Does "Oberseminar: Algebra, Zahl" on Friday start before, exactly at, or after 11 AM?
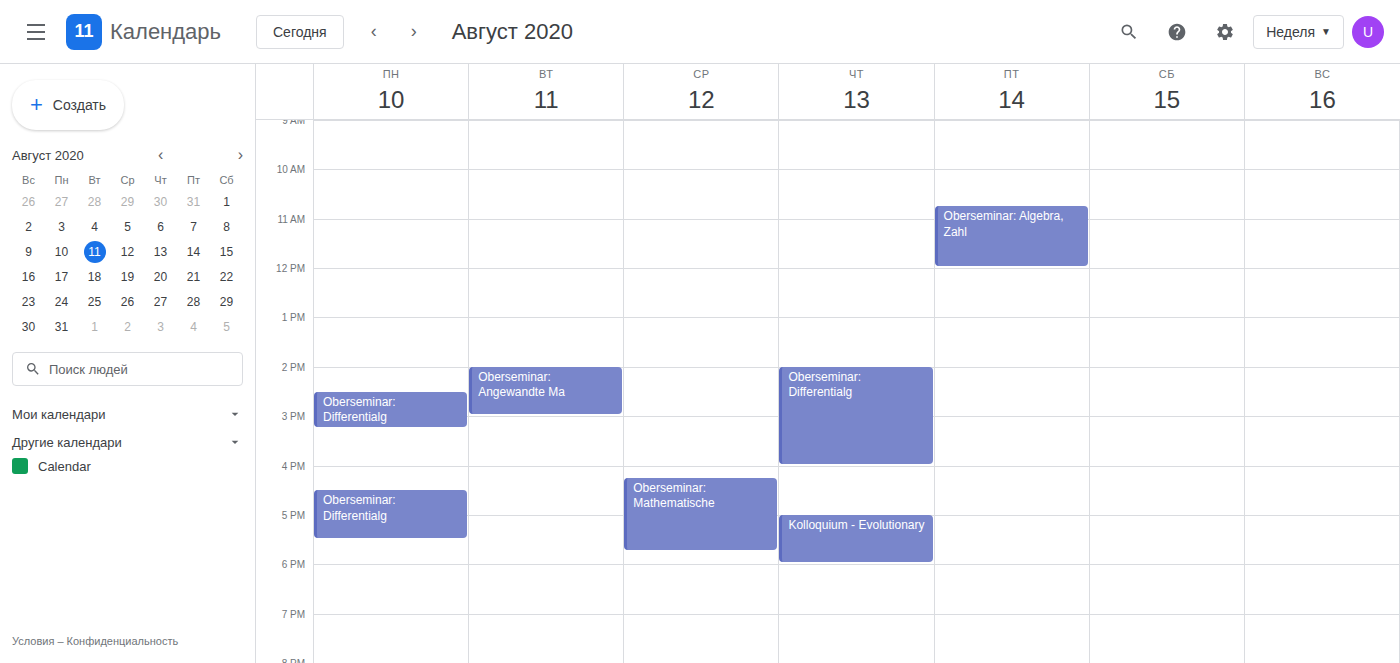
10:45 AM -- before 11 AM, 15 minutes above the 11 AM line.